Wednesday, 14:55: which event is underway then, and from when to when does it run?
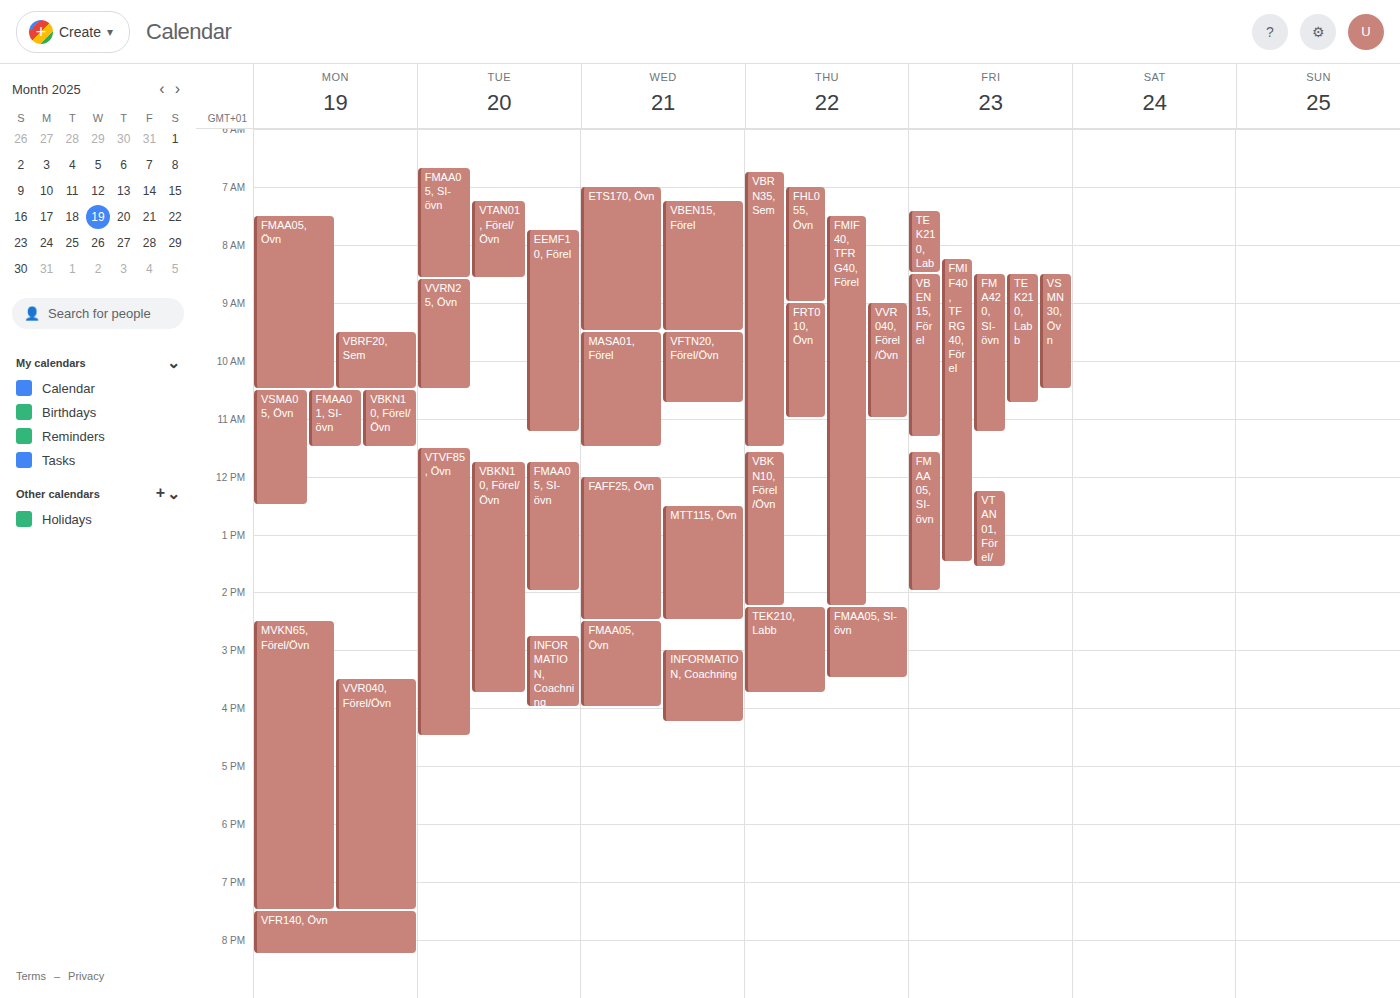
"FMAA05, Övn", 14:30 to 16:00